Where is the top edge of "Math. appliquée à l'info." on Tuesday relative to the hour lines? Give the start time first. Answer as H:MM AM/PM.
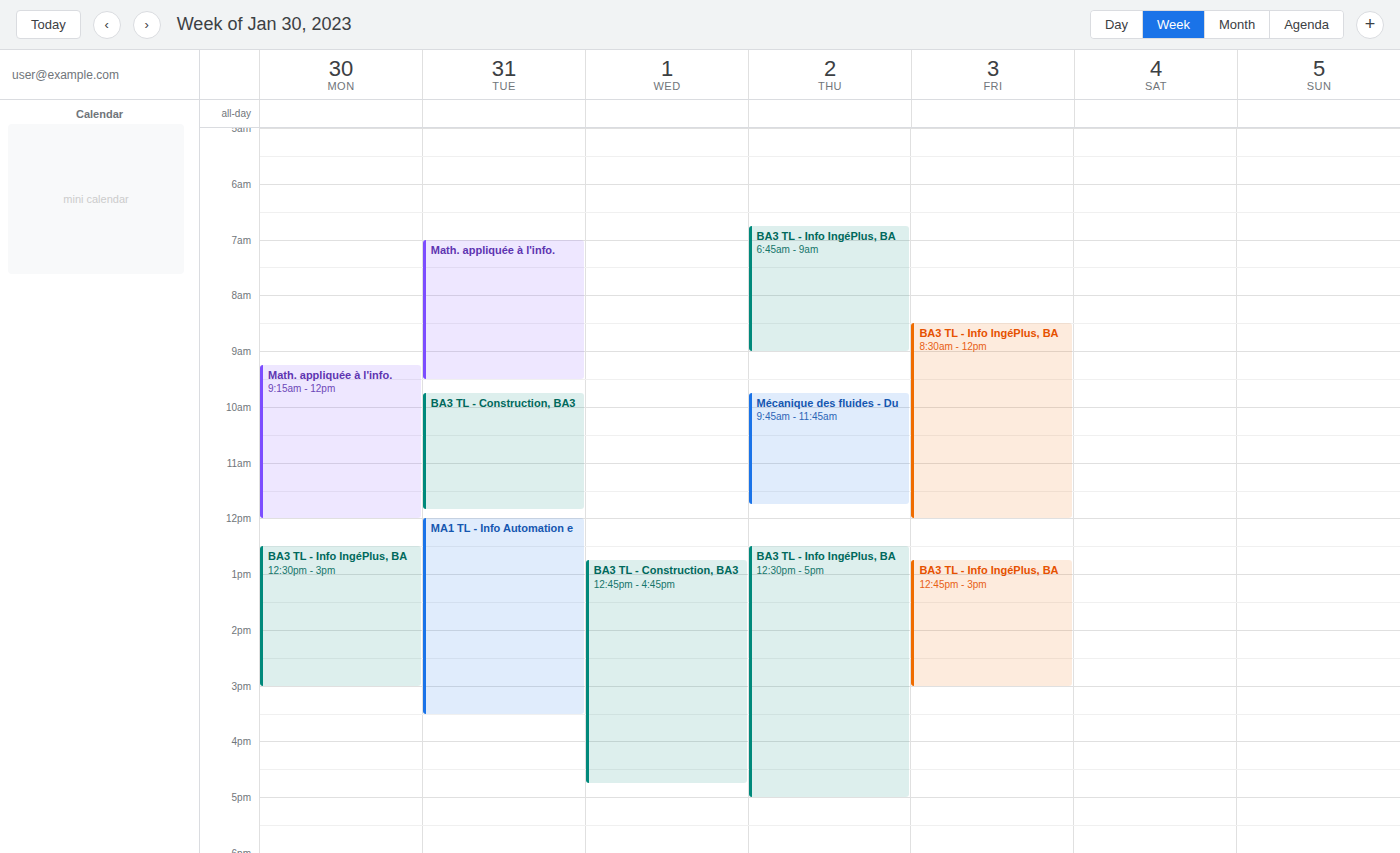
7:00 AM -- exactly on the 7 AM line.